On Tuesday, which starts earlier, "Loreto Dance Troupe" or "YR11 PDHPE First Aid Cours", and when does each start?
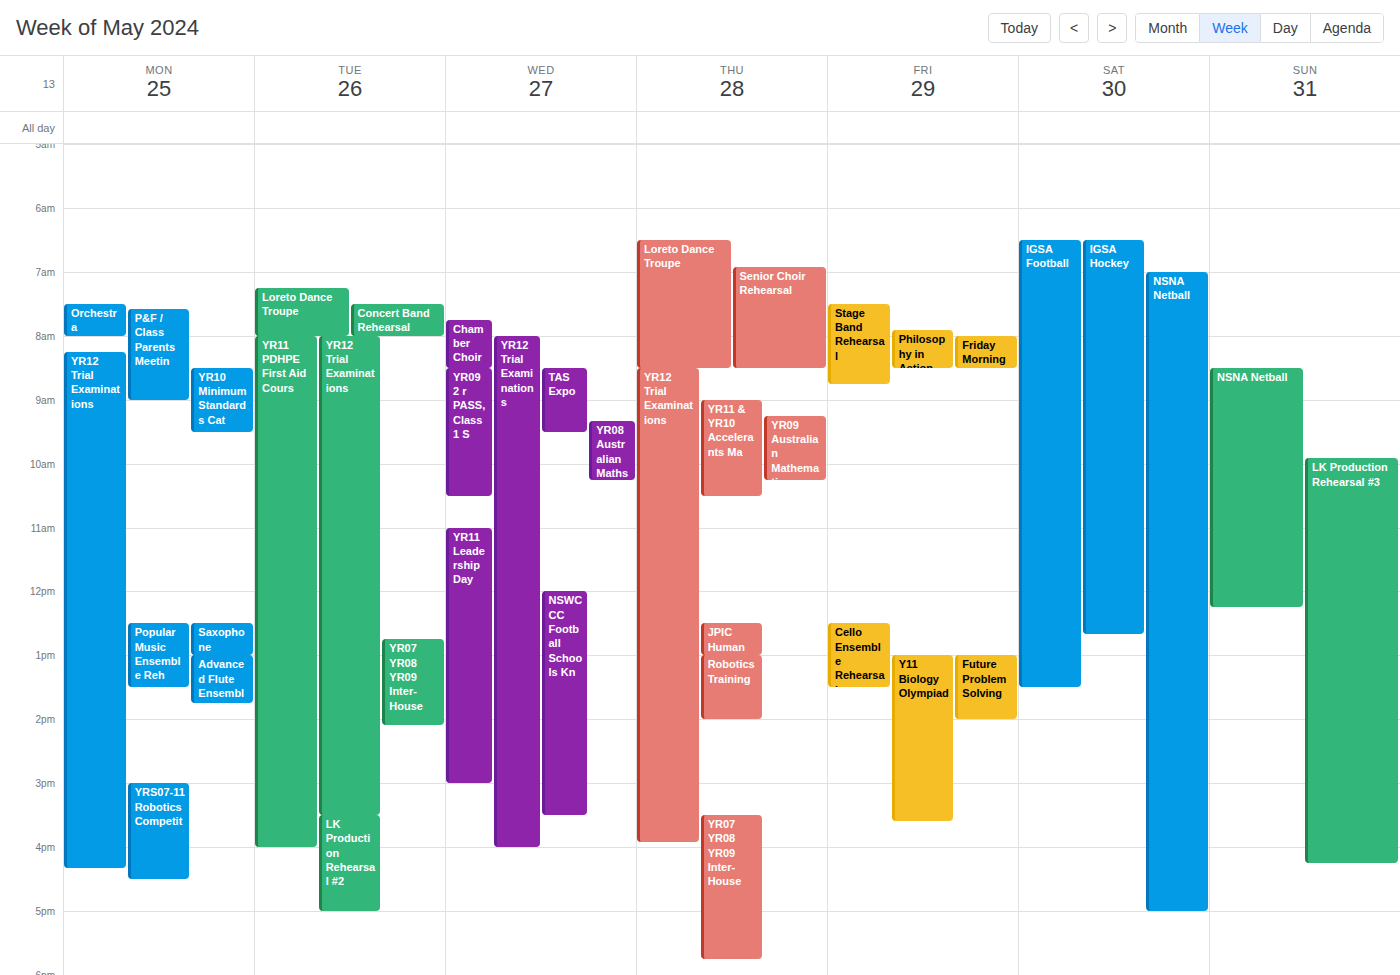
"Loreto Dance Troupe" 7:15 AM; "YR11 PDHPE First Aid Cours" 8:00 AM.